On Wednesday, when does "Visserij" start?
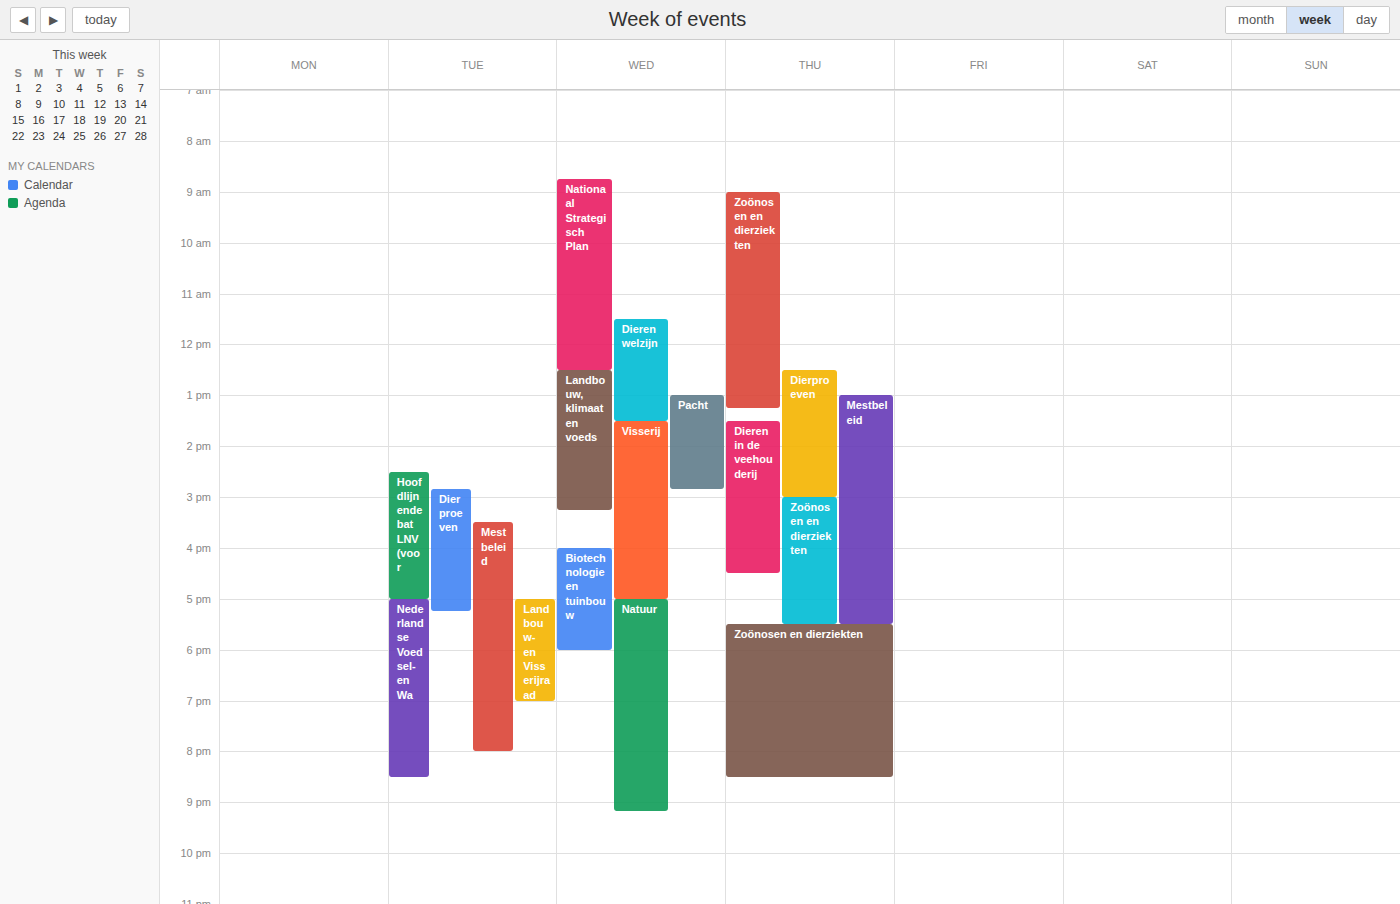
1:30 PM